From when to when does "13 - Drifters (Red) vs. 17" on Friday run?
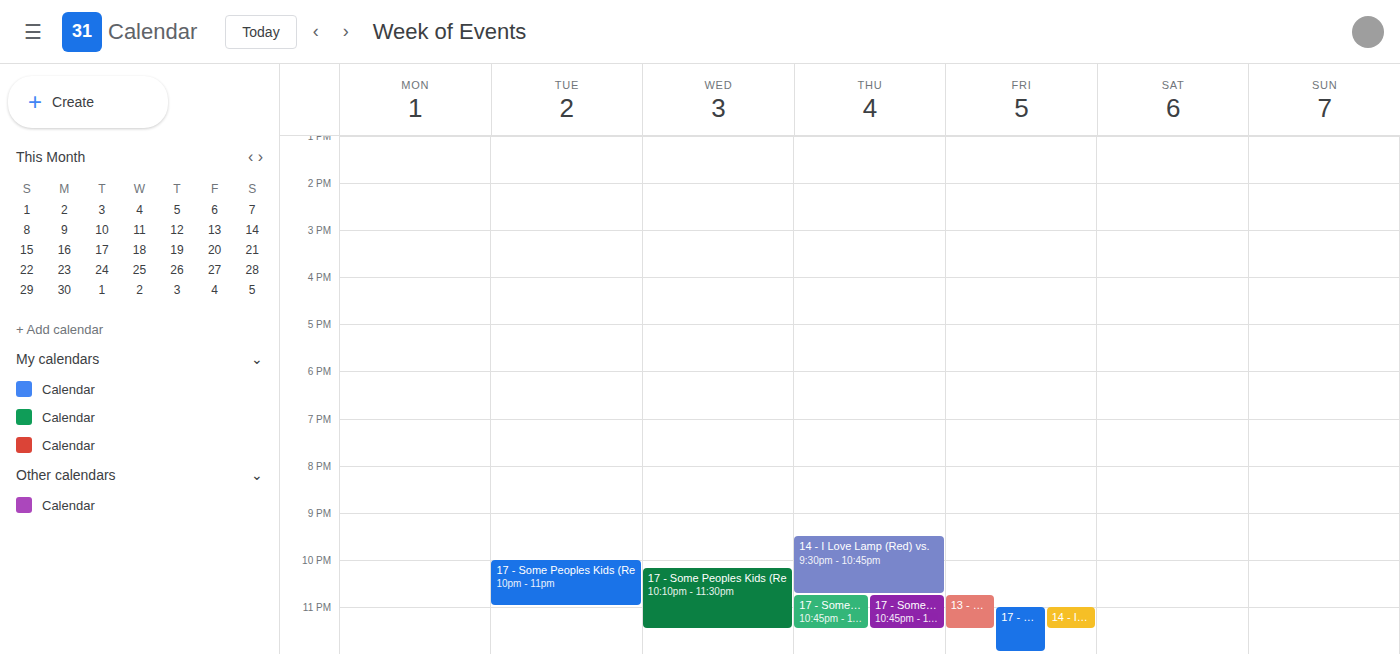
10:45 PM to 11:30 PM